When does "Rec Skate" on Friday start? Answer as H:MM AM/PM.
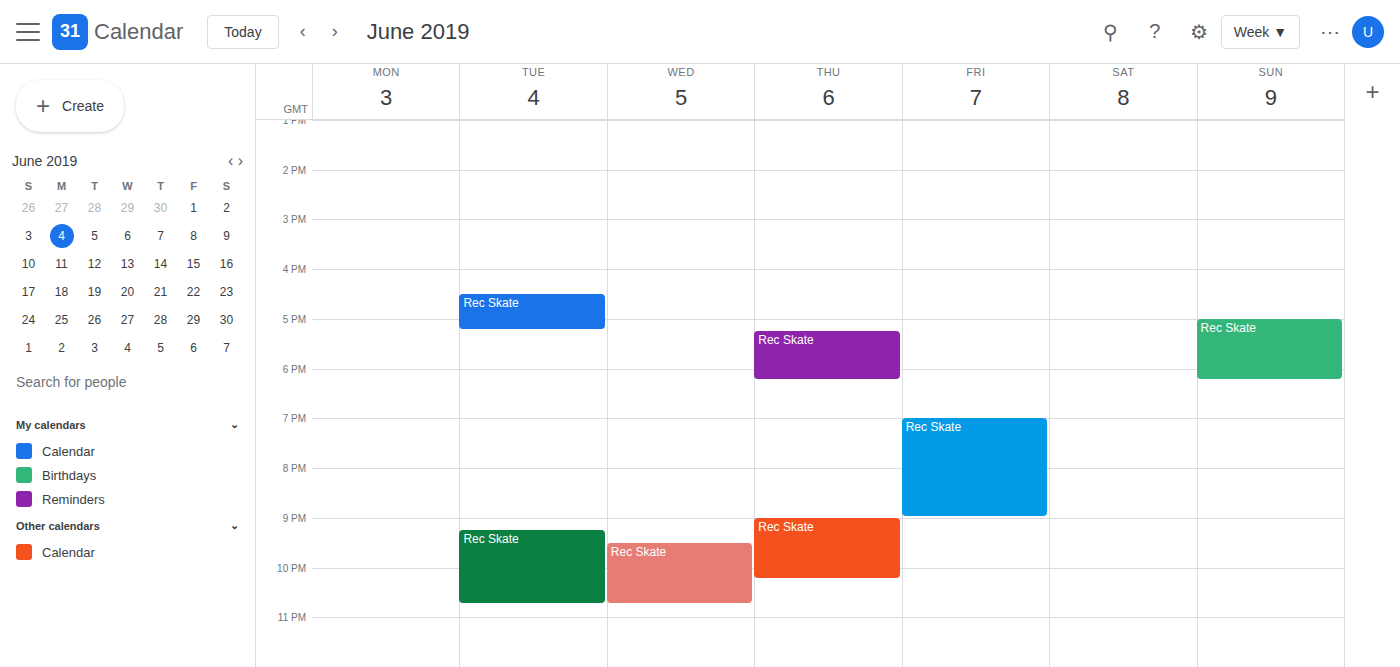
7:00 PM